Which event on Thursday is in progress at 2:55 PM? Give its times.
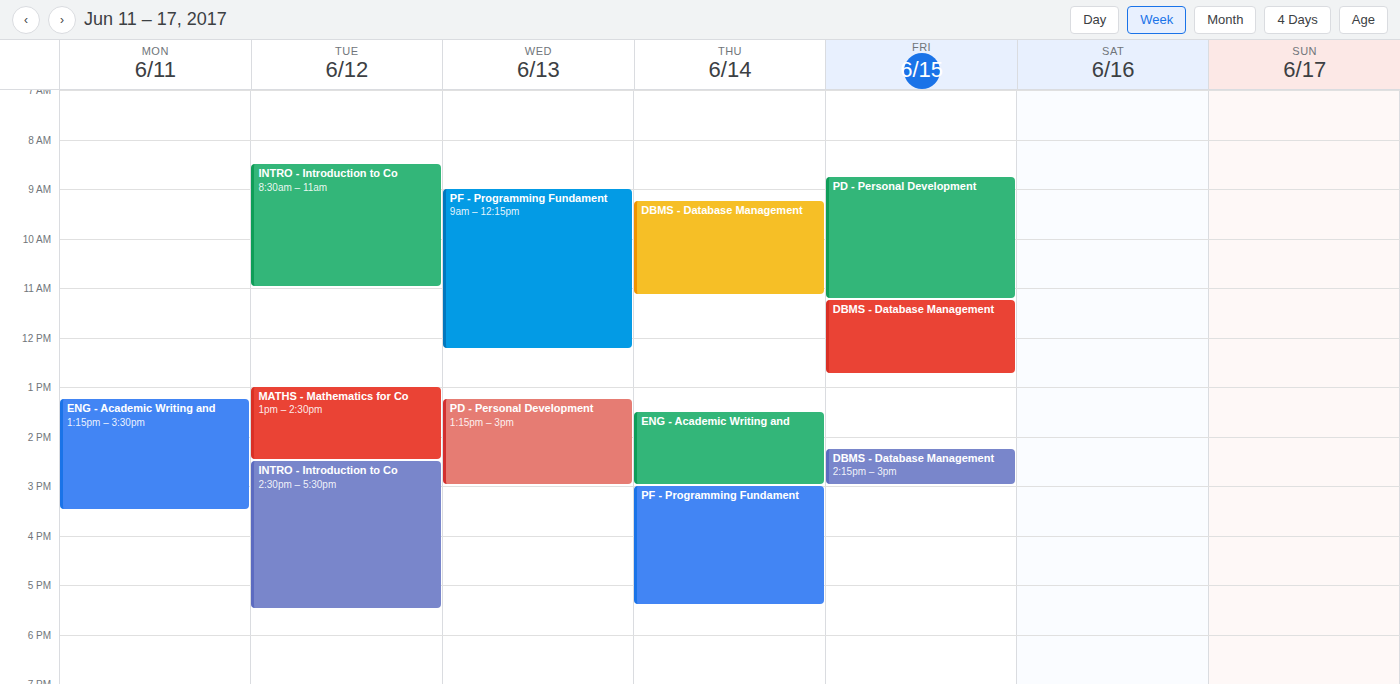
"ENG - Academic Writing and", 1:30 PM to 3:00 PM